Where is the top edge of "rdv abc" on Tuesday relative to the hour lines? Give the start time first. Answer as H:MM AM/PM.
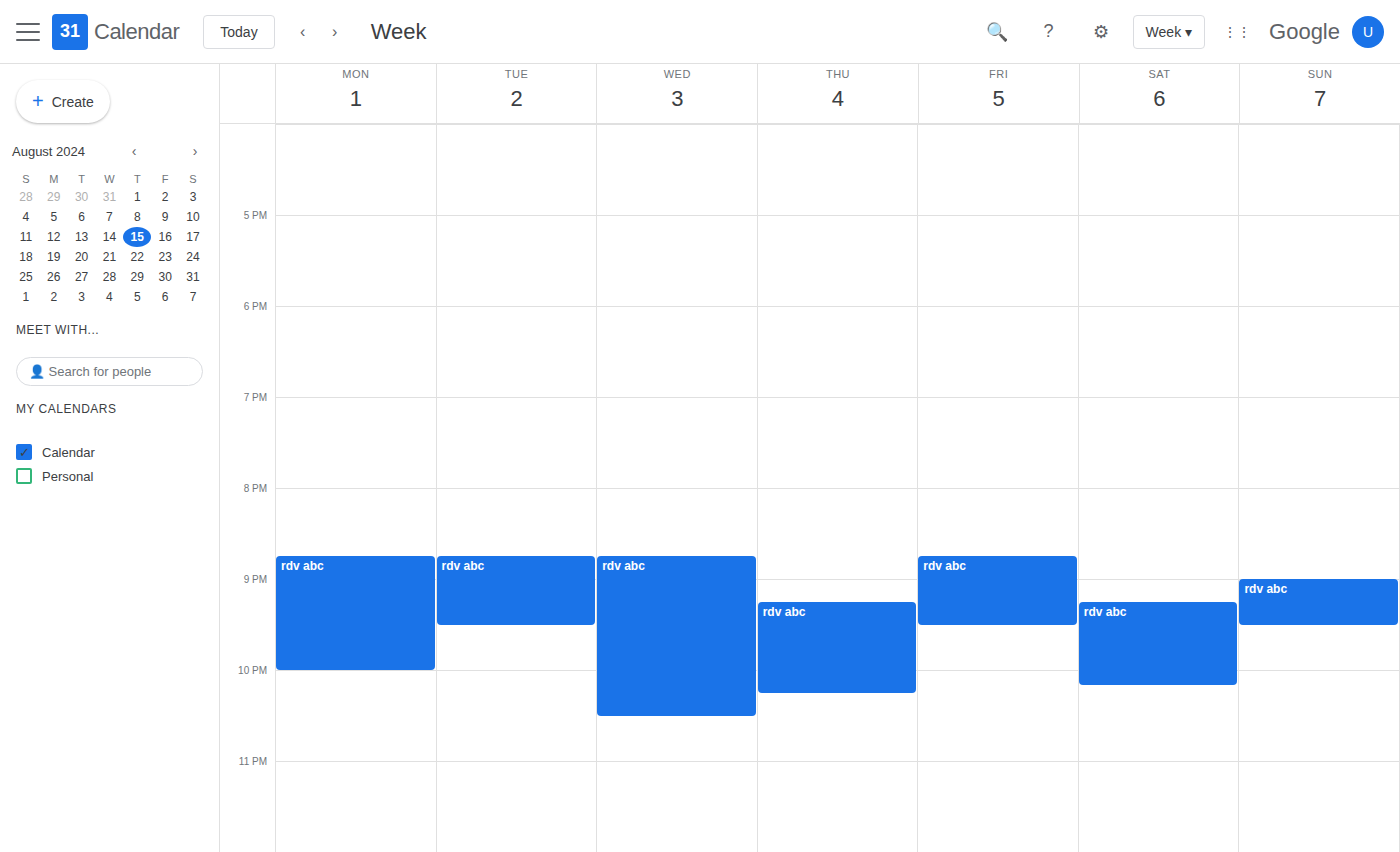
8:45 PM -- neither: three quarters of the way from the 8 PM line to the 9 PM line.